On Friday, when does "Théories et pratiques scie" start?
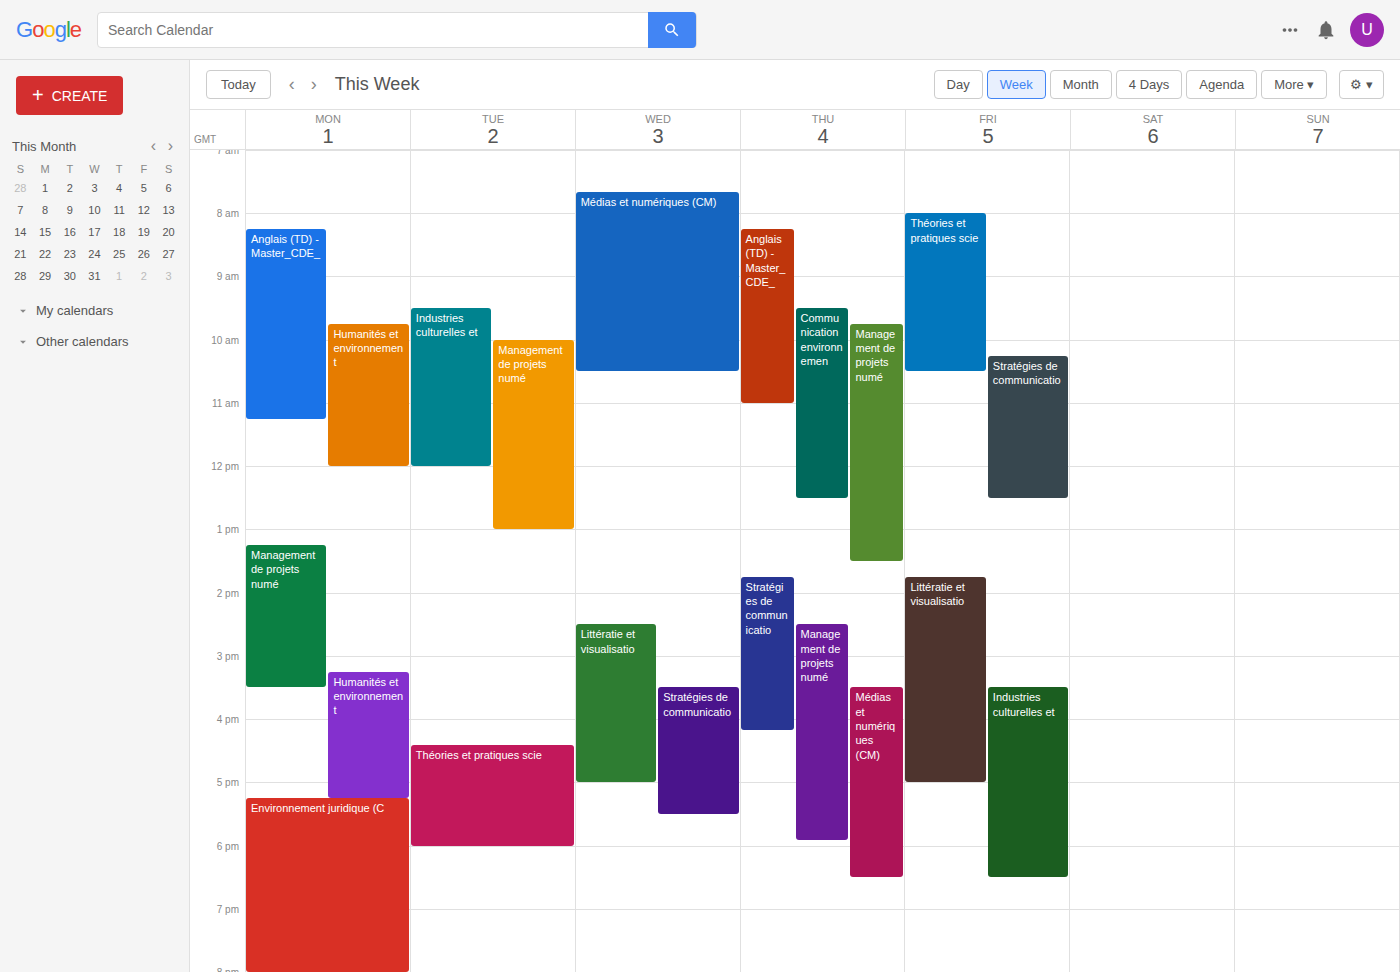
8:00 AM